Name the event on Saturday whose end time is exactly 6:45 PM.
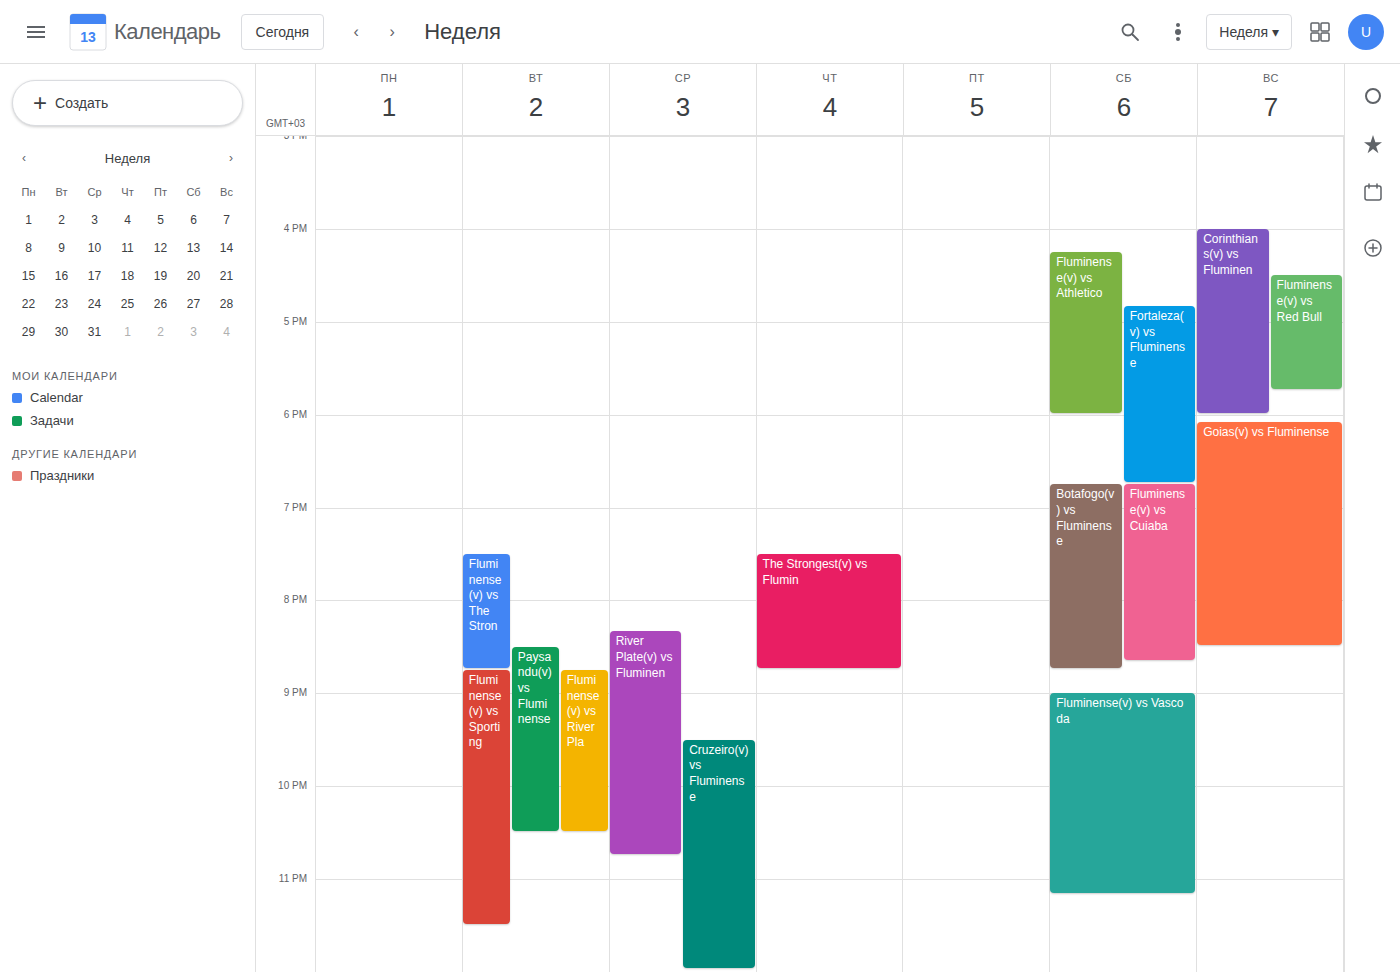
"Fortaleza(v) vs Fluminense"